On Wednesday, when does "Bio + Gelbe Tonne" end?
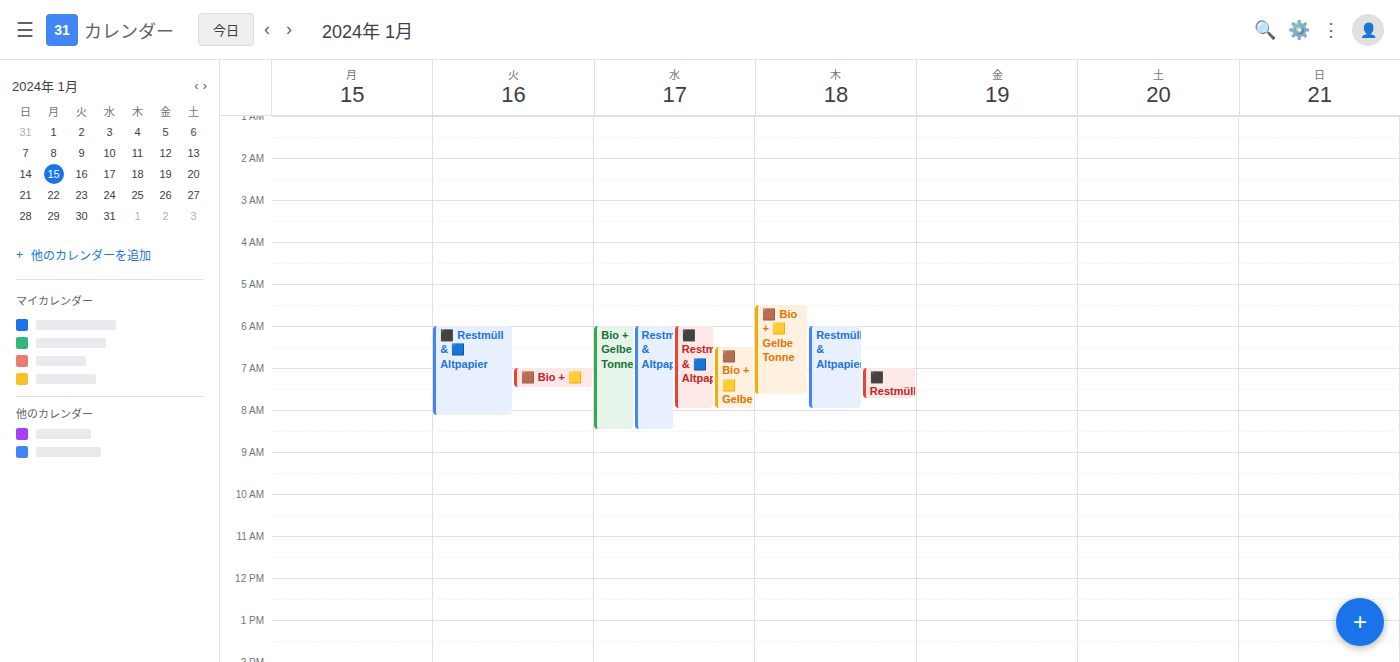
8:30 AM